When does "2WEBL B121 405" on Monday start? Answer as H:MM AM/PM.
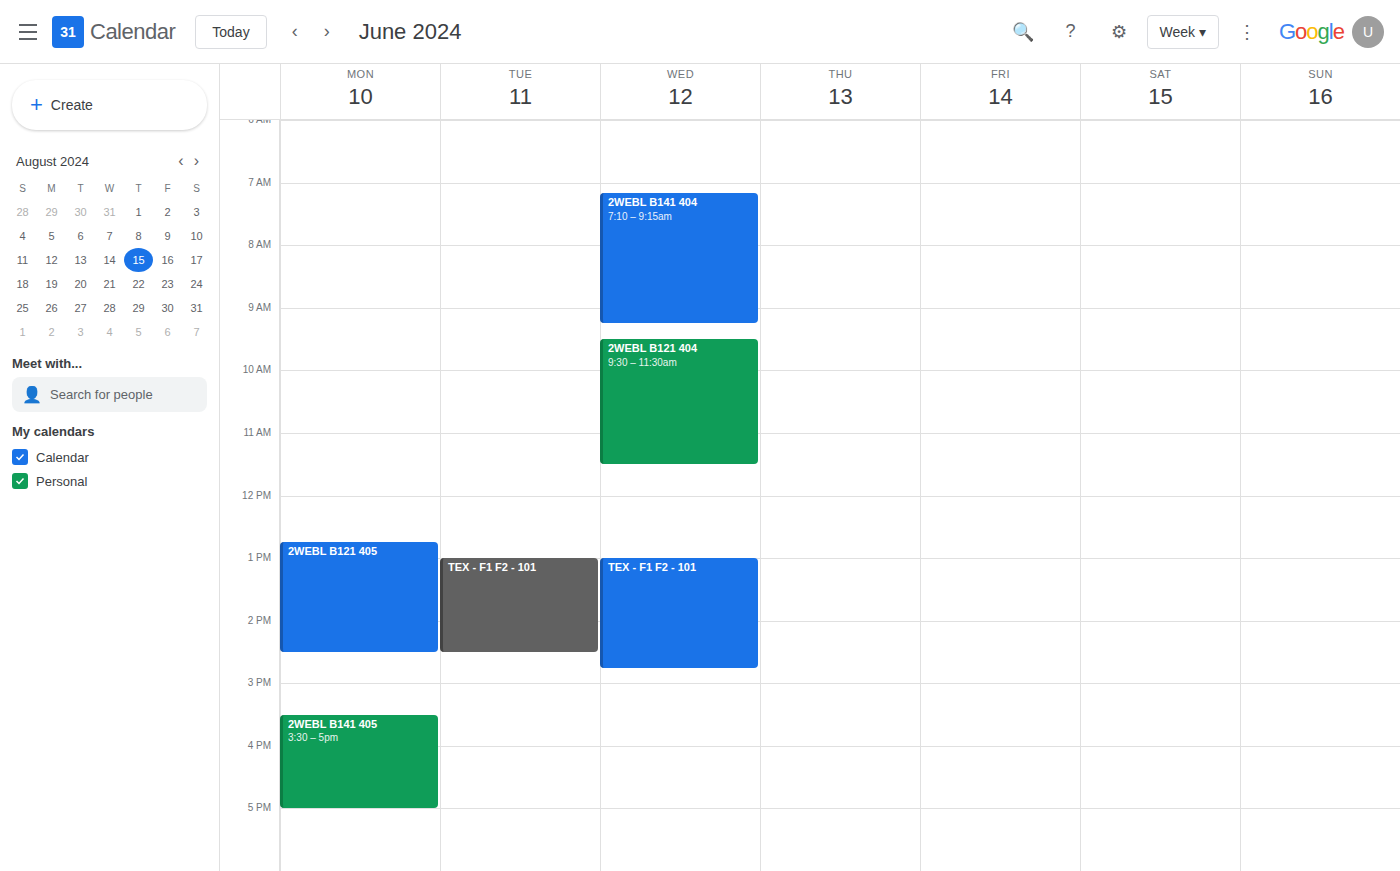
12:45 PM